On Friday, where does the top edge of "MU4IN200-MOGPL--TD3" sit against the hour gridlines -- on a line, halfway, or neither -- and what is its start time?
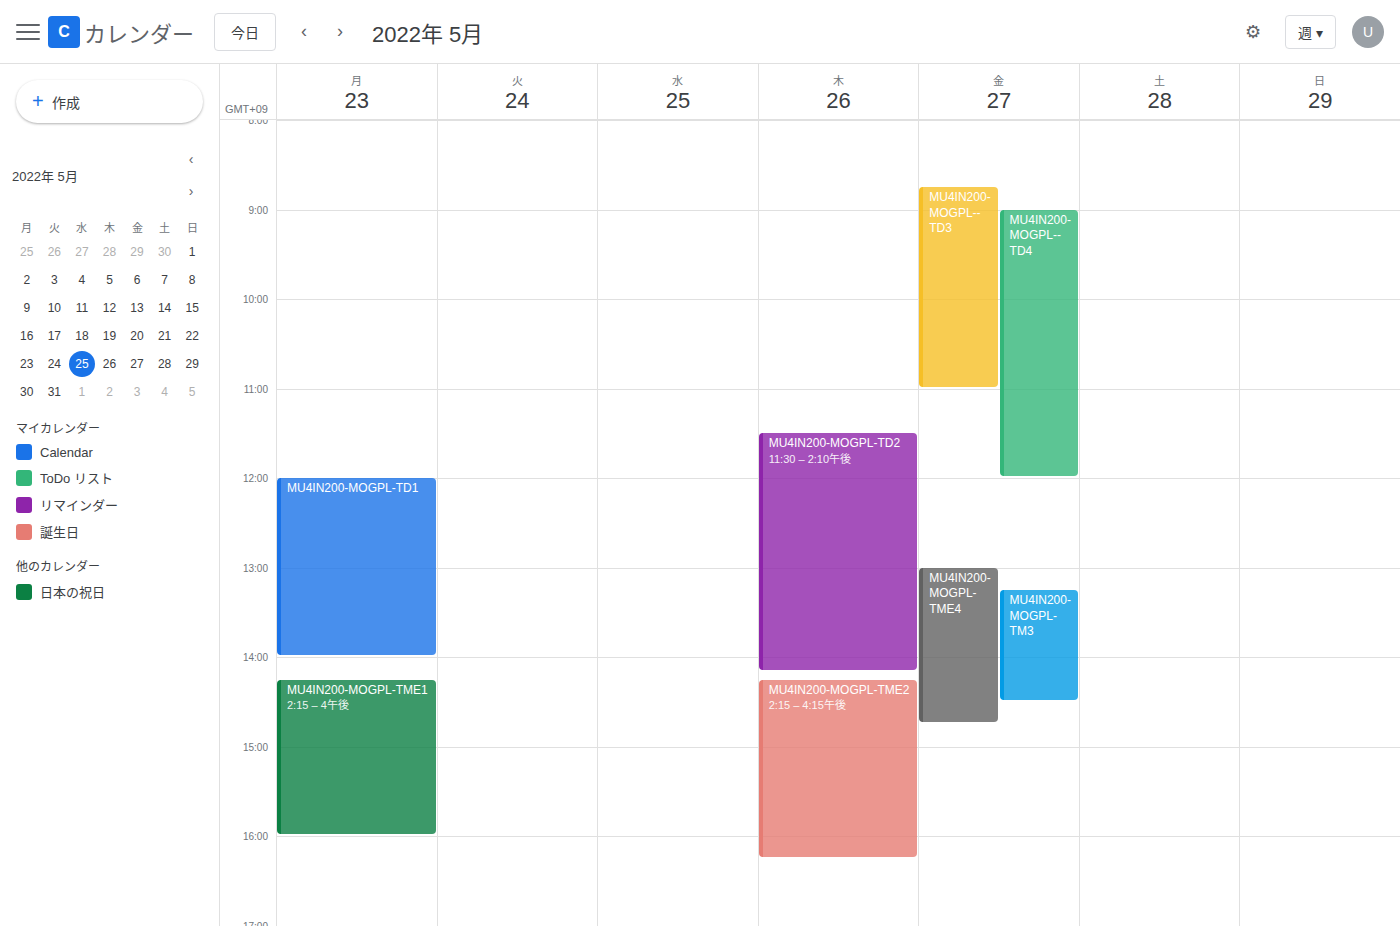
8:45 AM -- neither: three quarters of the way from the 8 AM line to the 9 AM line.